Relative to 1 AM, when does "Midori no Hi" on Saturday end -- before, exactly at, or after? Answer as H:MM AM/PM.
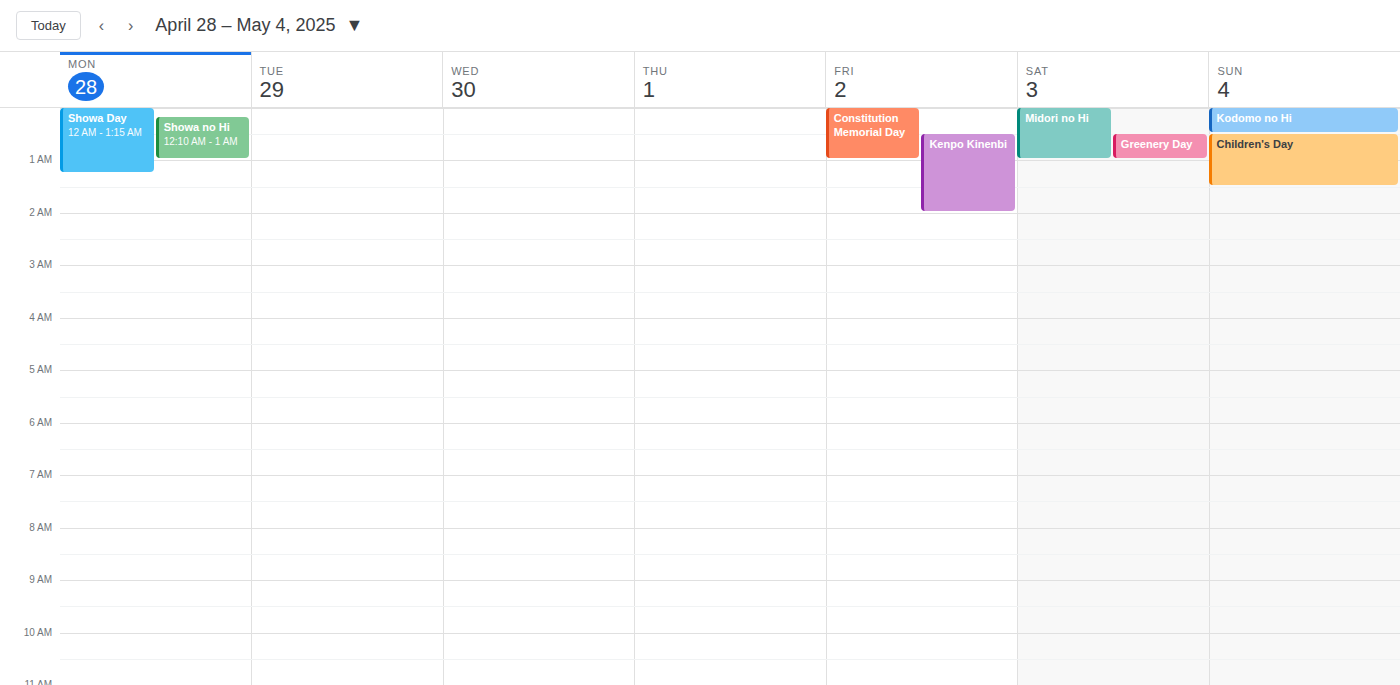
1:00 AM -- exactly at 1 AM, on the 1 AM line.